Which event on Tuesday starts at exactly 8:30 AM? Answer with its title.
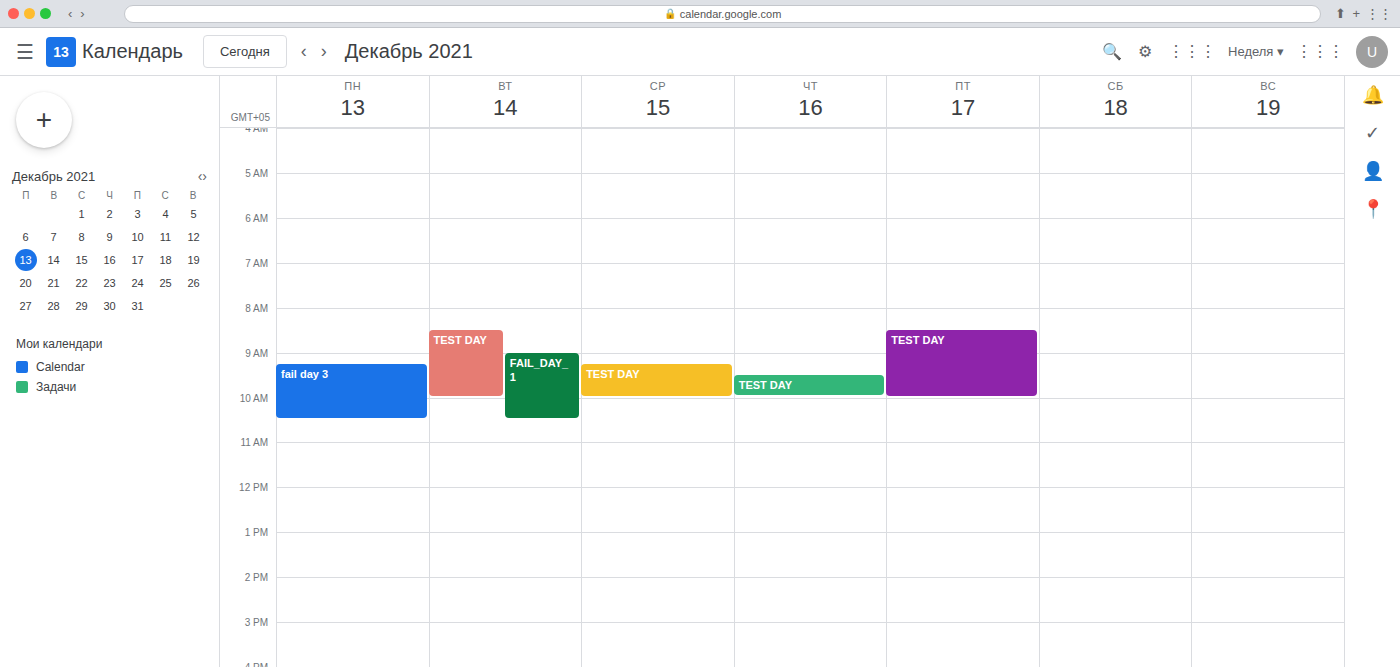
"TEST DAY"